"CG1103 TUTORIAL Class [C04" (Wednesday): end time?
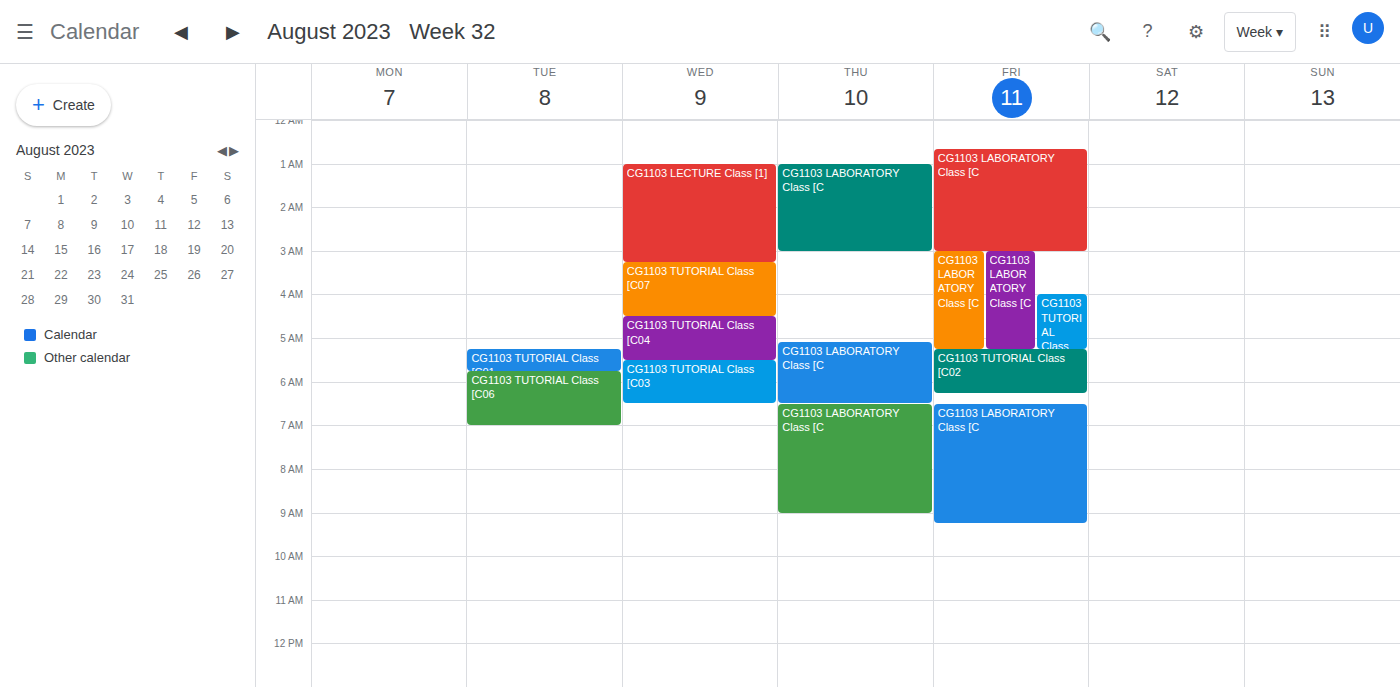
05:30